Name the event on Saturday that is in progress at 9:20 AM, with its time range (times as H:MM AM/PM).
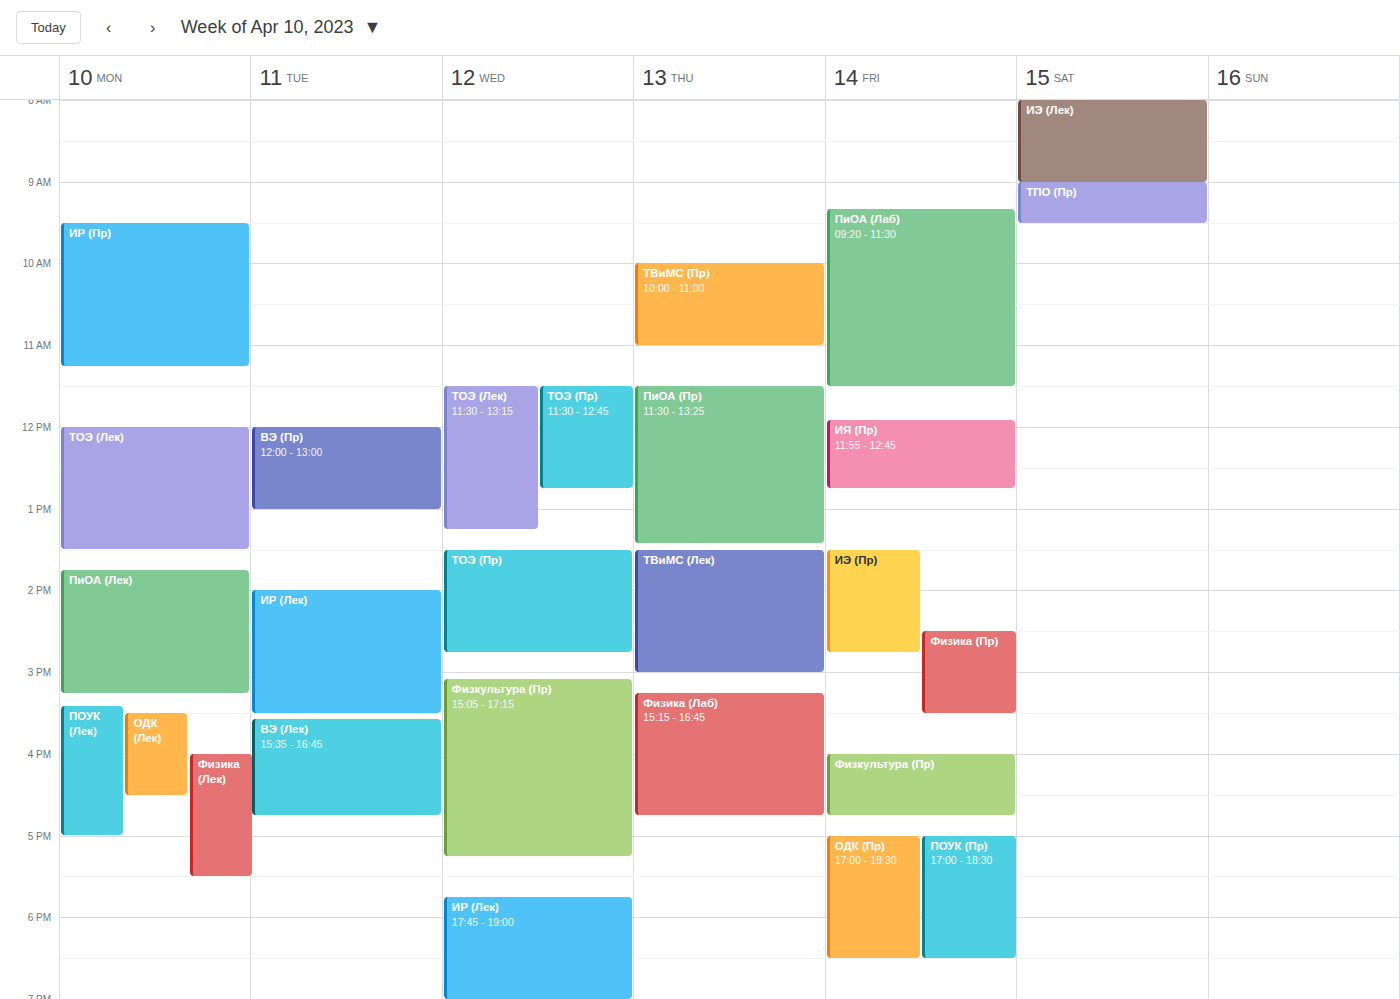
"ТПО (Пр)", 9:00 AM to 9:30 AM